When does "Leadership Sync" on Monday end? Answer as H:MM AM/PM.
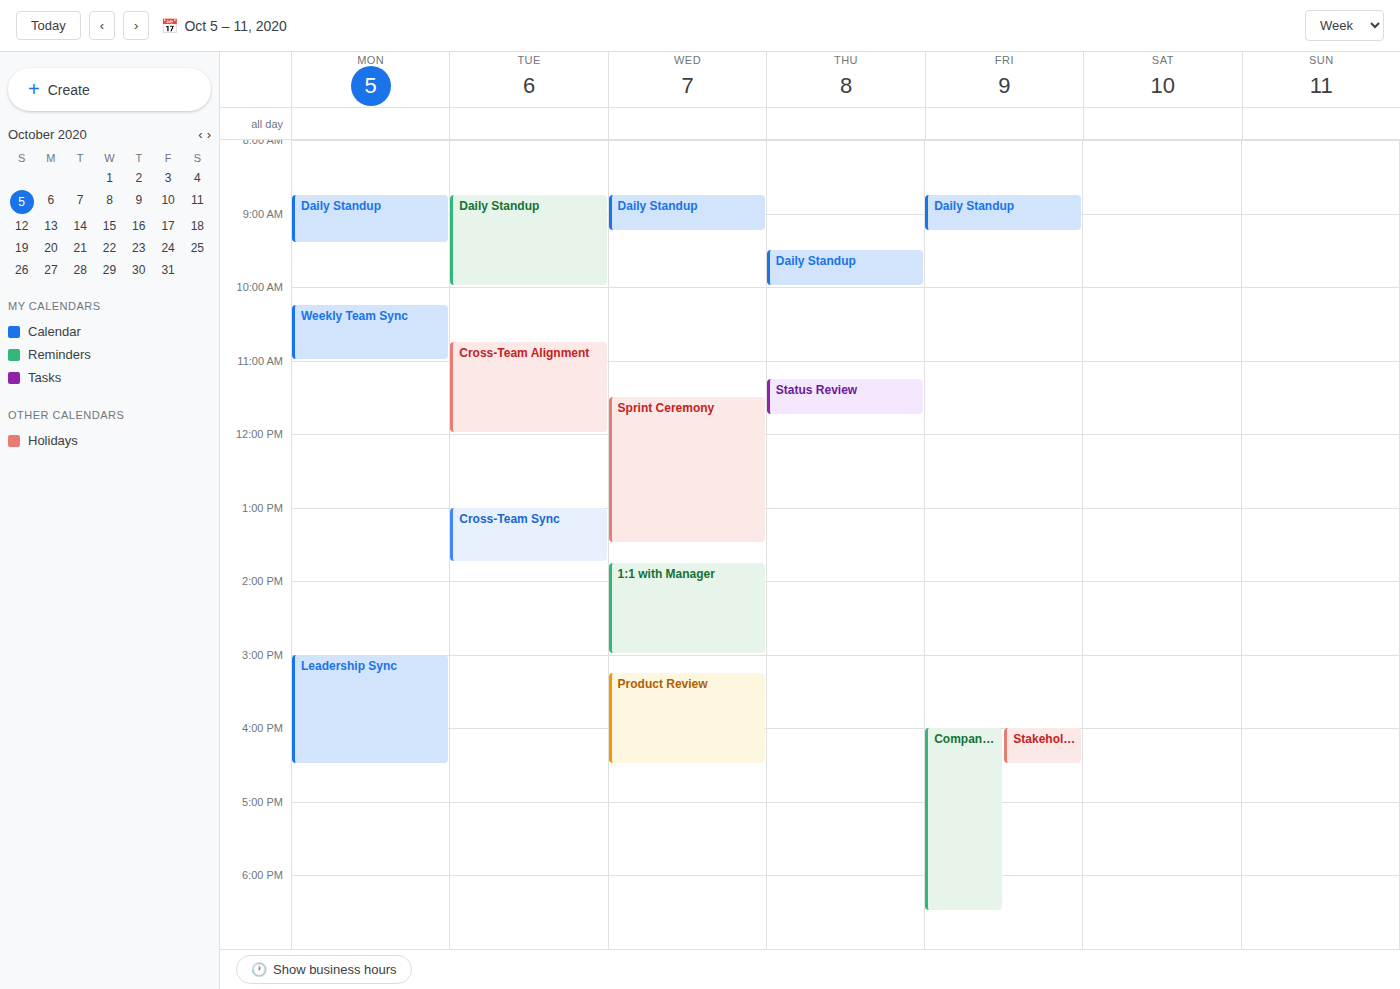
4:30 PM